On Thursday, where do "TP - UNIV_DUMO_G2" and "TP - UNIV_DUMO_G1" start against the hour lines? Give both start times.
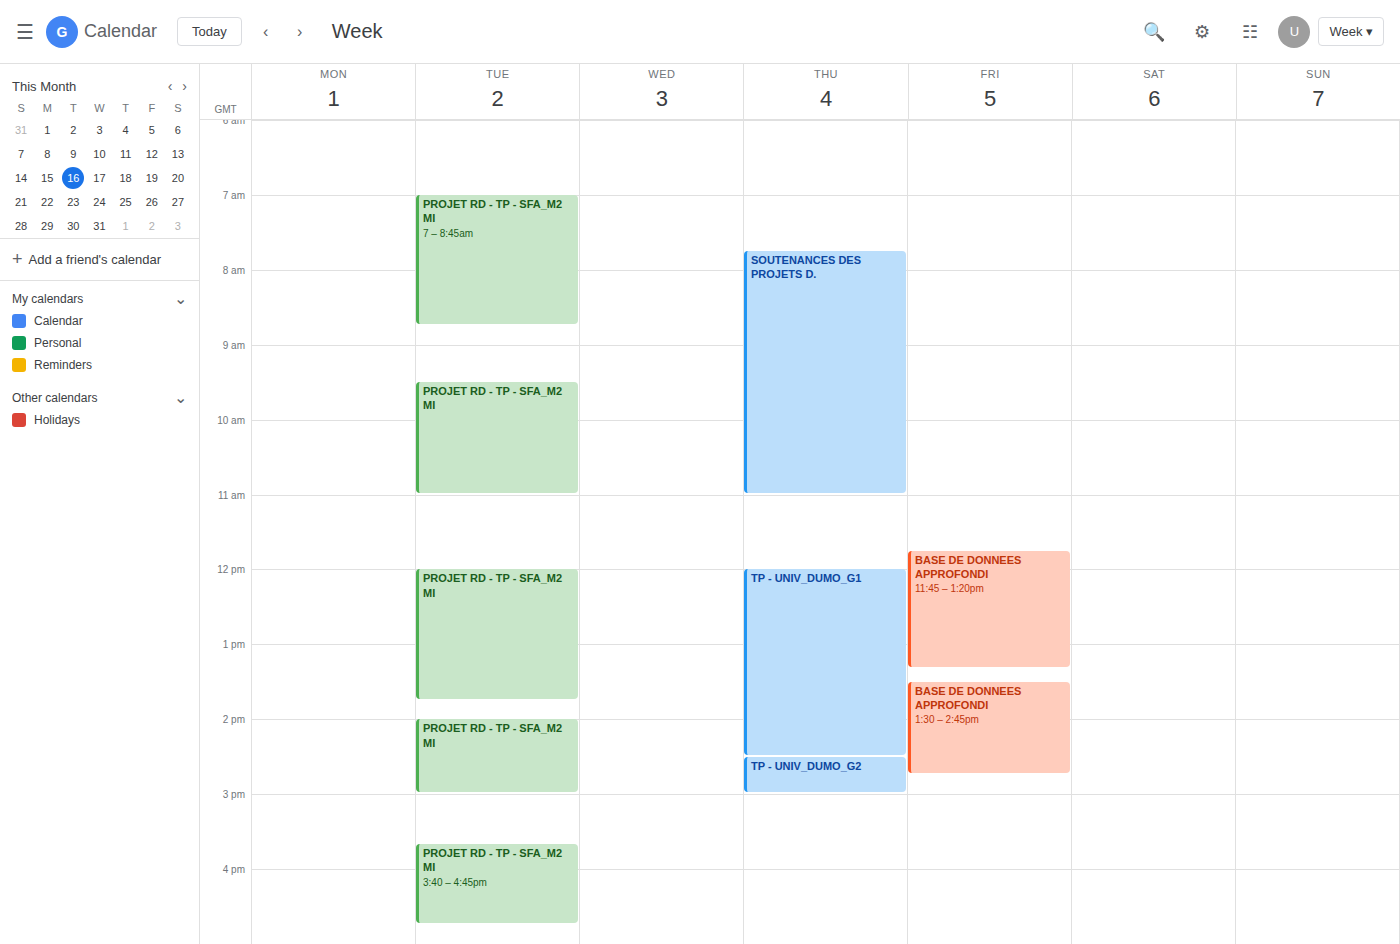
"TP - UNIV_DUMO_G2": 2:30 PM, halfway between the 2 PM and 3 PM lines. "TP - UNIV_DUMO_G1": 12:00 PM, exactly on the 12 PM line.